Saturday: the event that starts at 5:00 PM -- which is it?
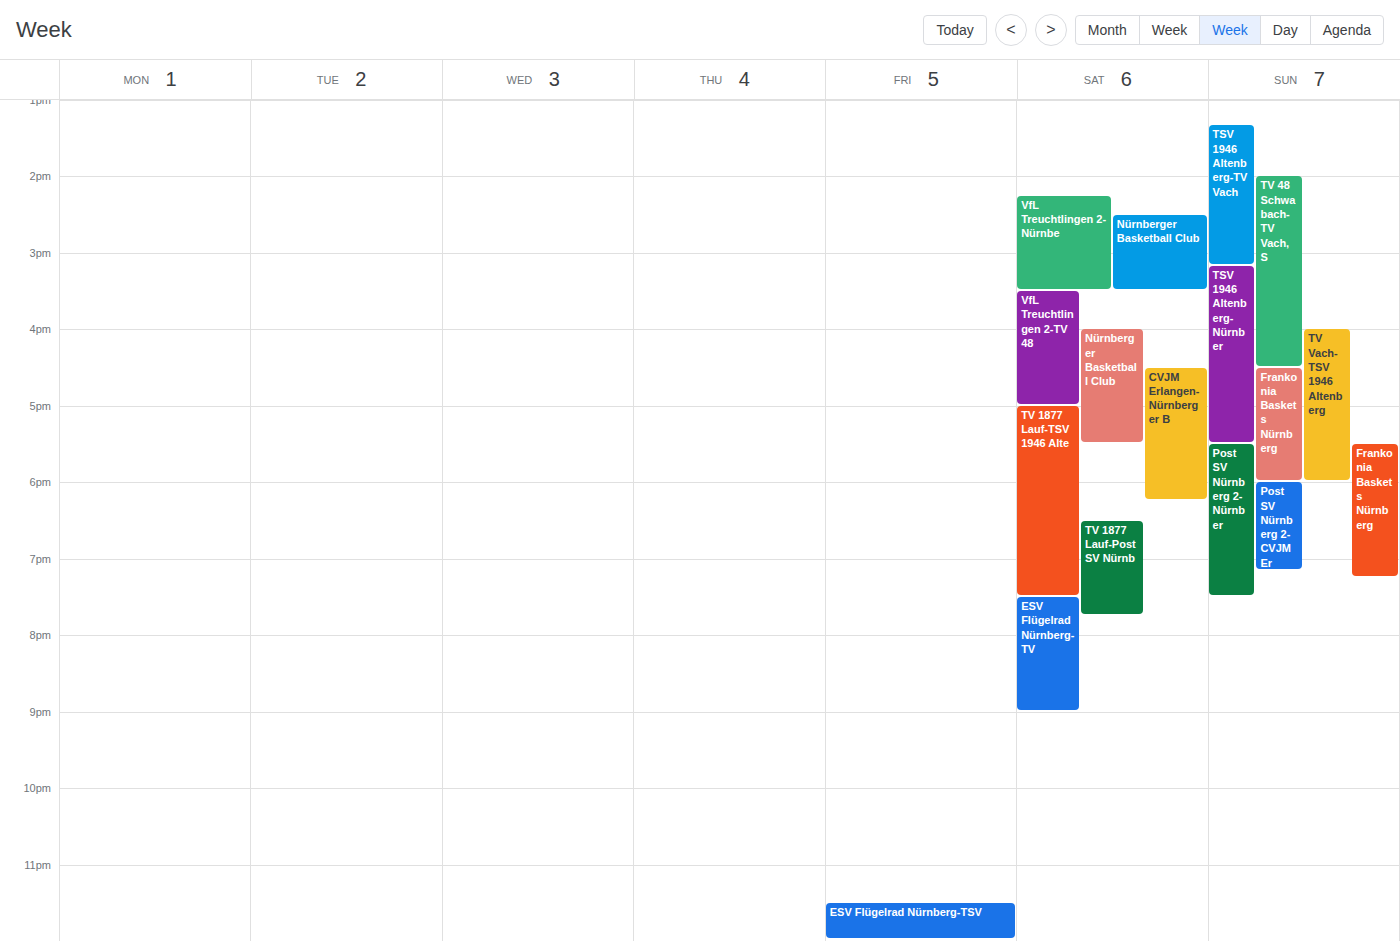
"TV 1877 Lauf-TSV 1946 Alte"